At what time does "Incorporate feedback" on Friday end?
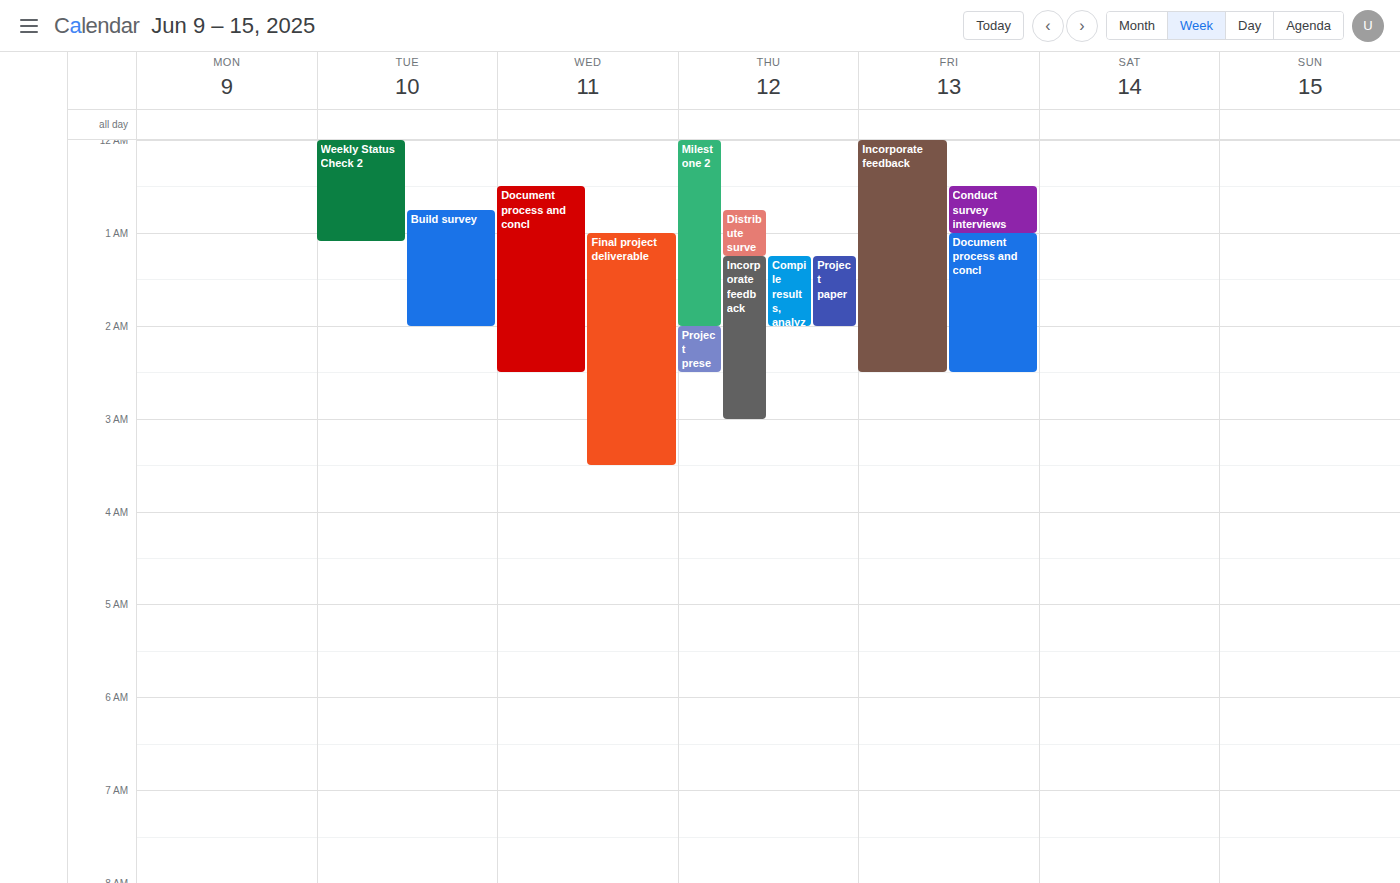
2:30 AM